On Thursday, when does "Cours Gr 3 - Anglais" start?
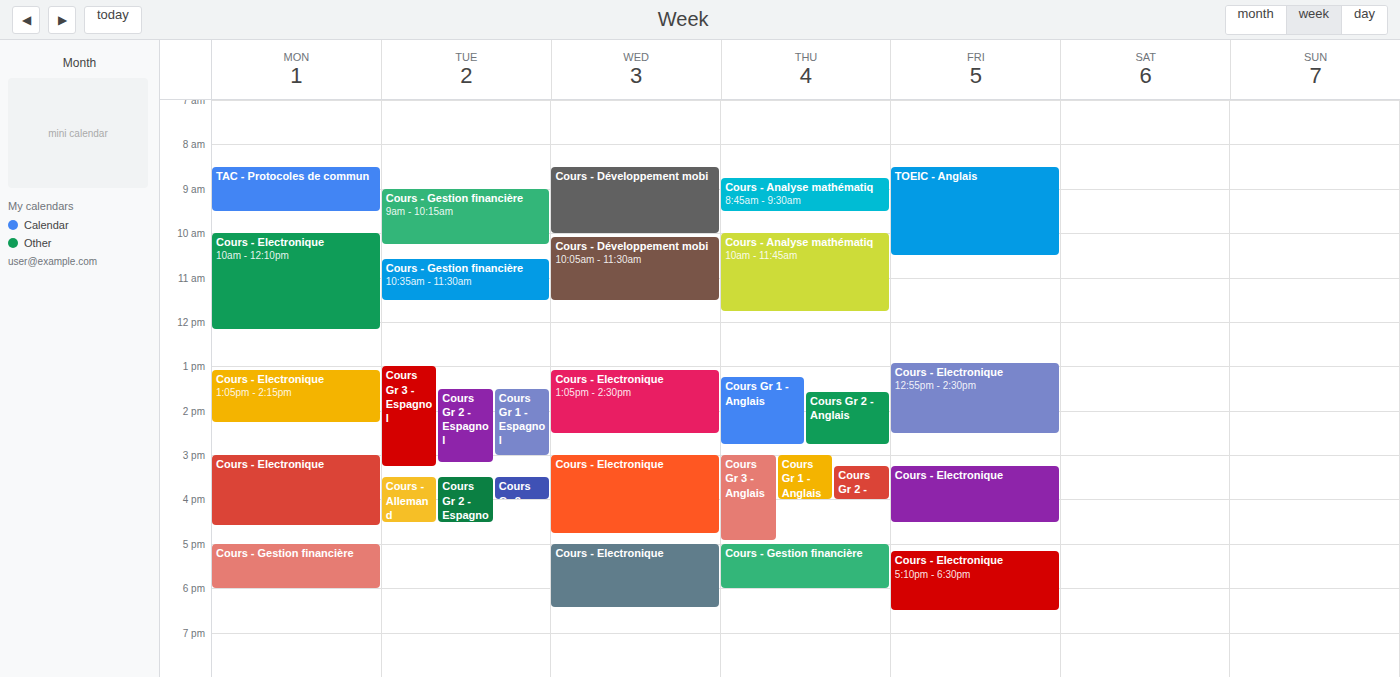
3:00 PM